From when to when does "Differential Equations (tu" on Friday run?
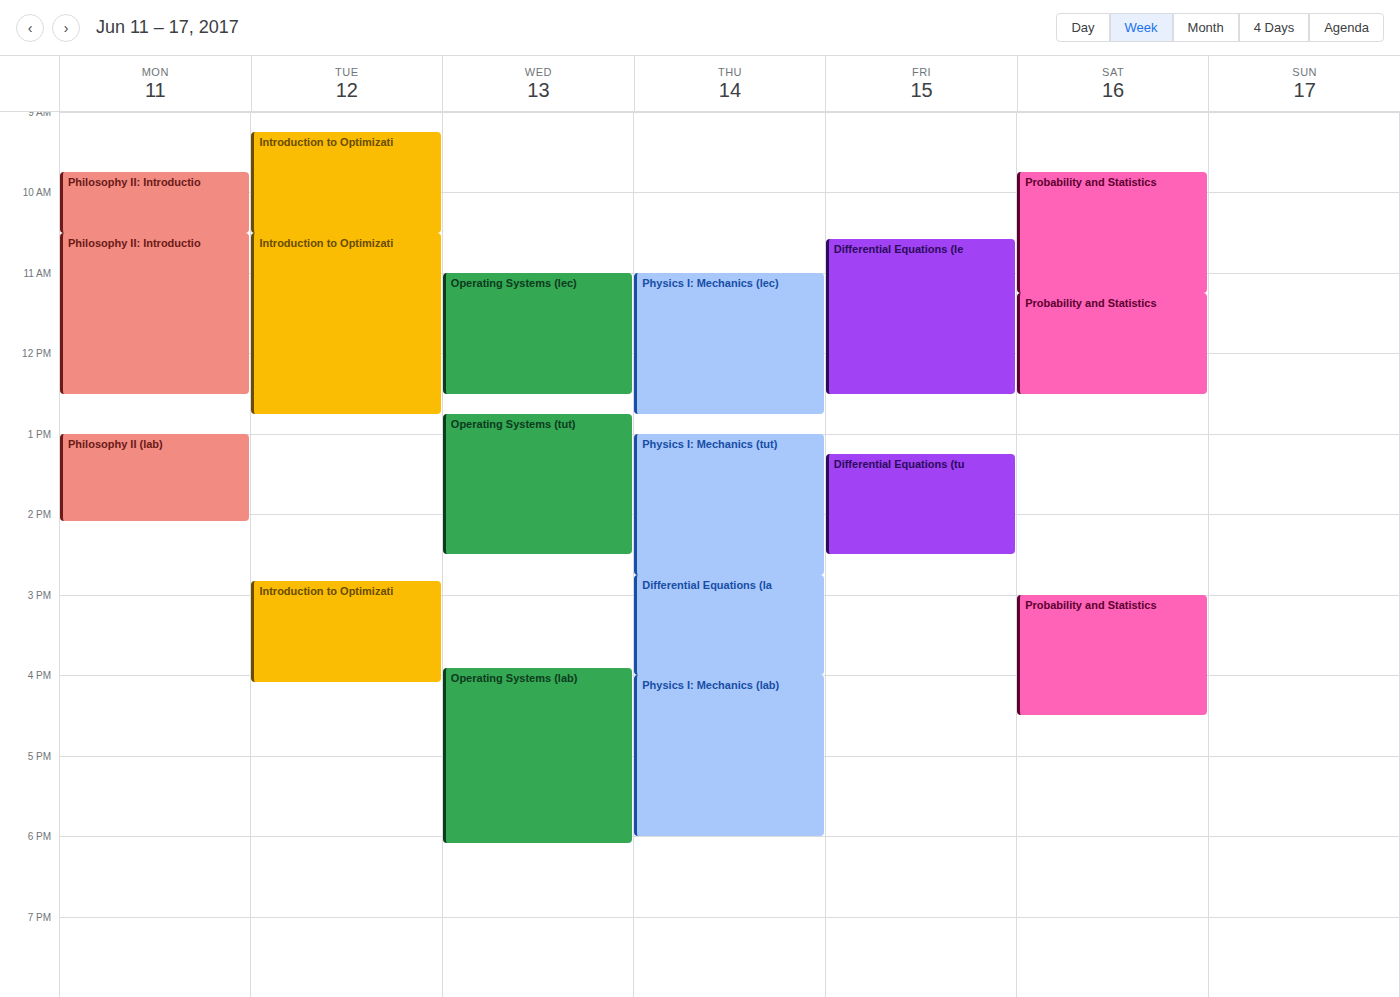
1:15 PM to 2:30 PM